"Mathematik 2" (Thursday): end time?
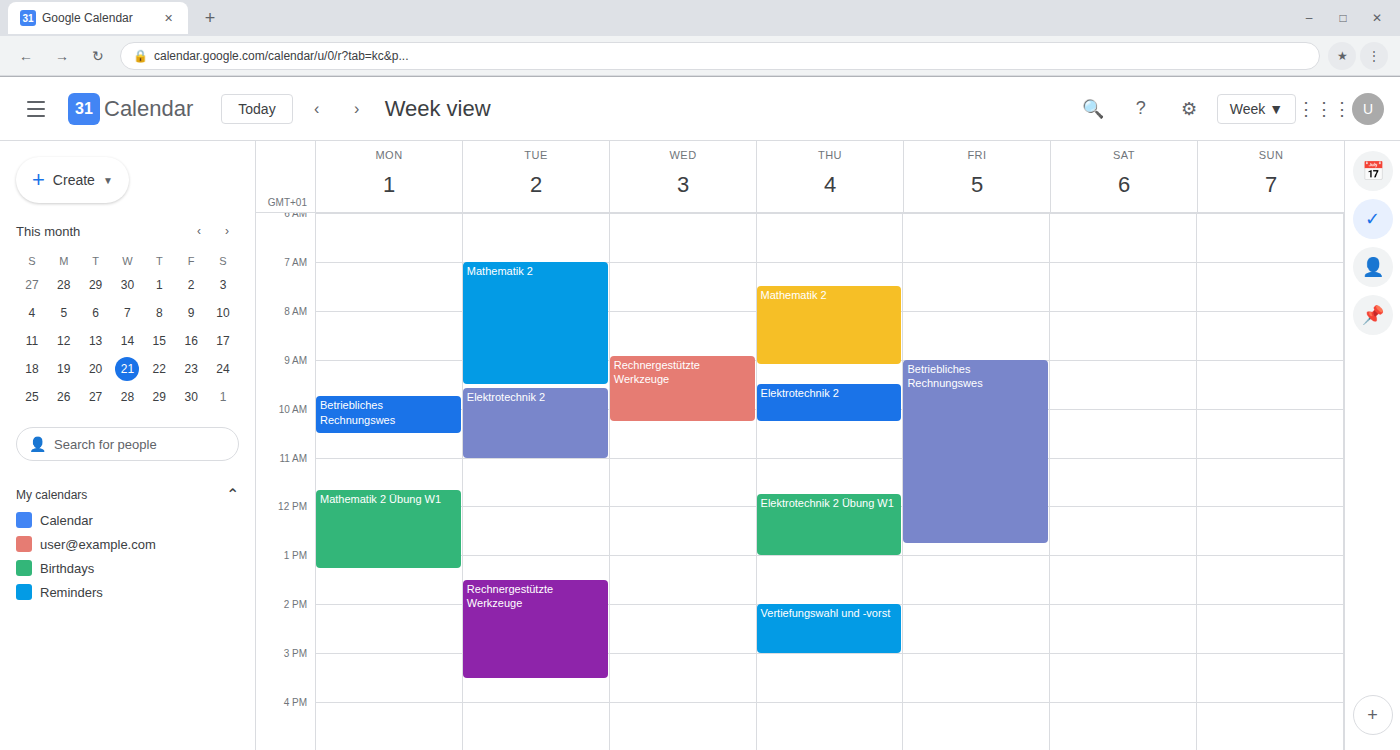
9:05 AM